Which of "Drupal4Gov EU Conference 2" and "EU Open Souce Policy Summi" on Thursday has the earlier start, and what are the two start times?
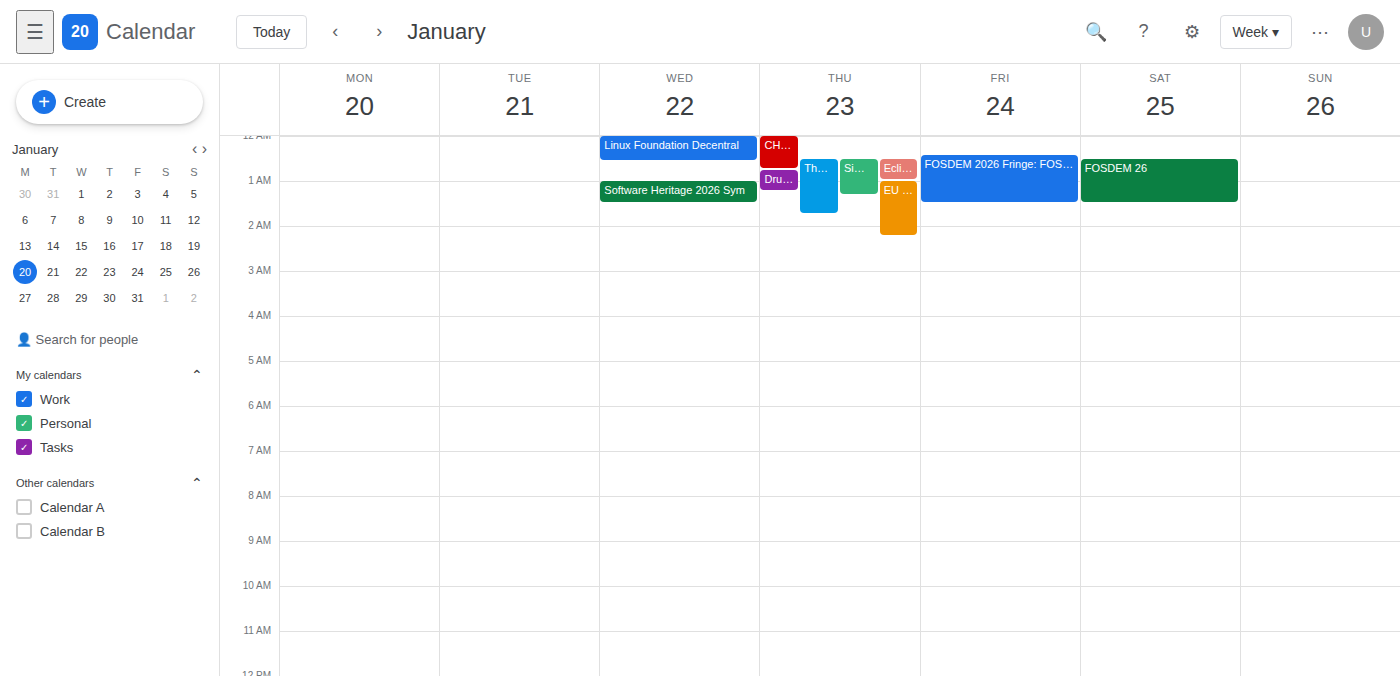
"Drupal4Gov EU Conference 2" 12:45 AM; "EU Open Souce Policy Summi" 1:00 AM.